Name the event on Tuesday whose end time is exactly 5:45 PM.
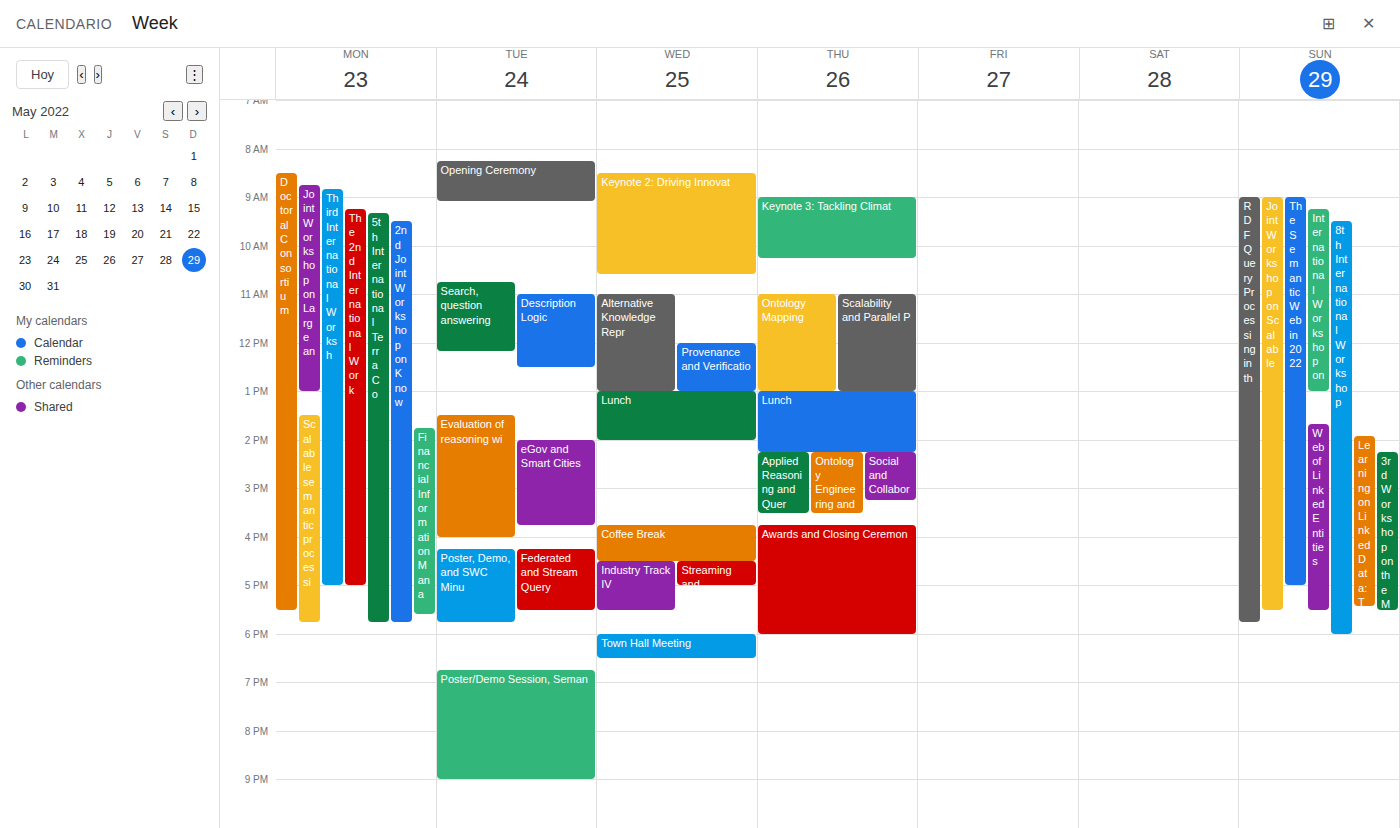
"Poster, Demo, and SWC Minu"